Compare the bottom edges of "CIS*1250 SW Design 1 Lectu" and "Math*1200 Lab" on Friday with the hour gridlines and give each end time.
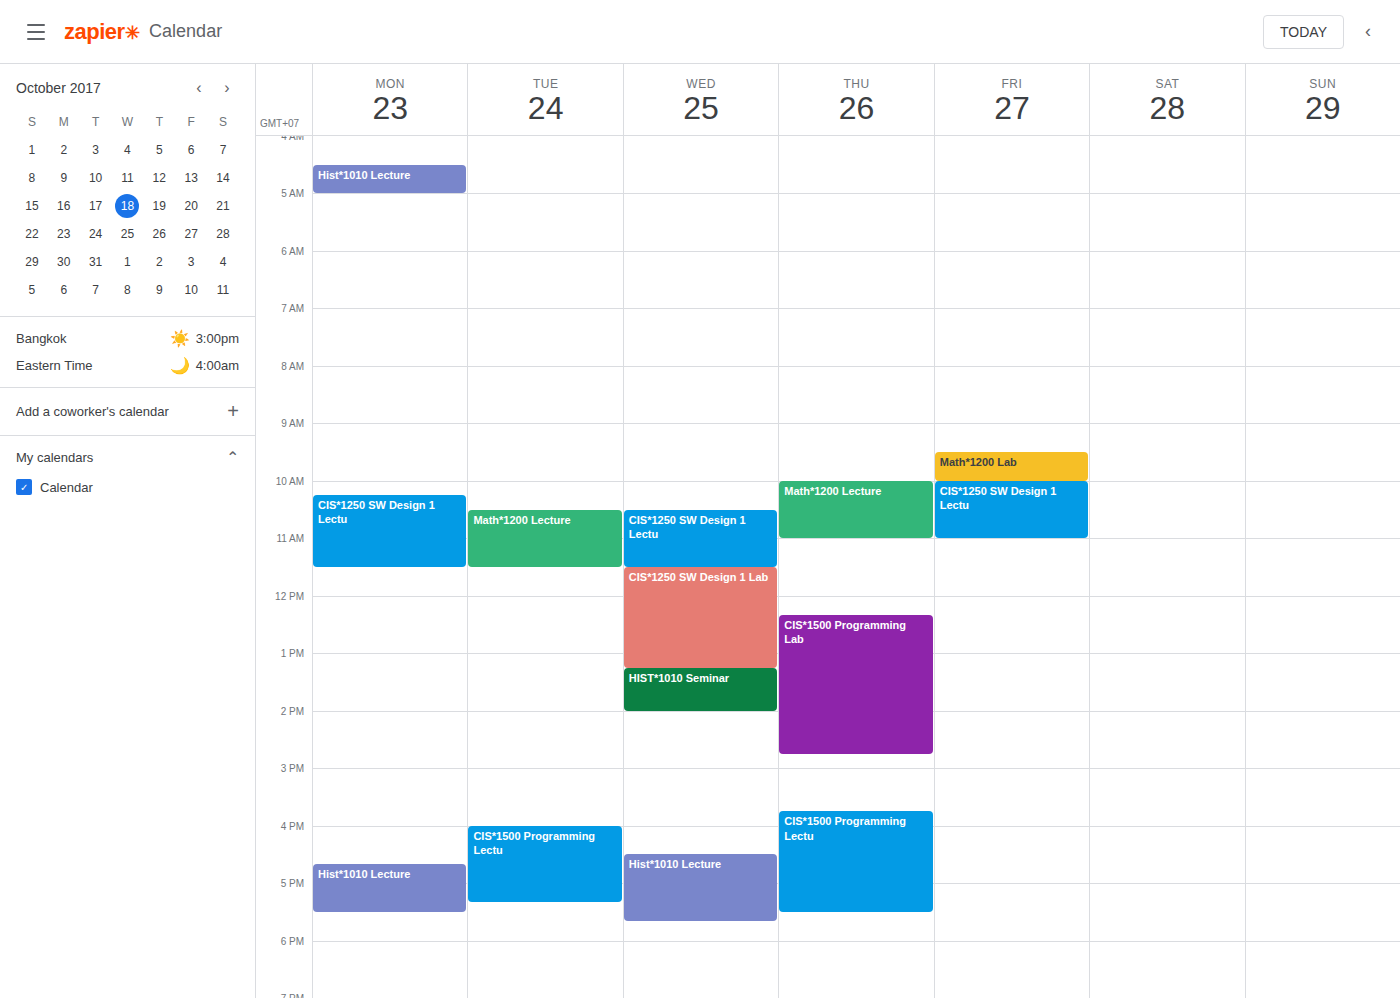
"CIS*1250 SW Design 1 Lectu": 11:00 AM, exactly on the 11 AM line. "Math*1200 Lab": 10:00 AM, exactly on the 10 AM line.